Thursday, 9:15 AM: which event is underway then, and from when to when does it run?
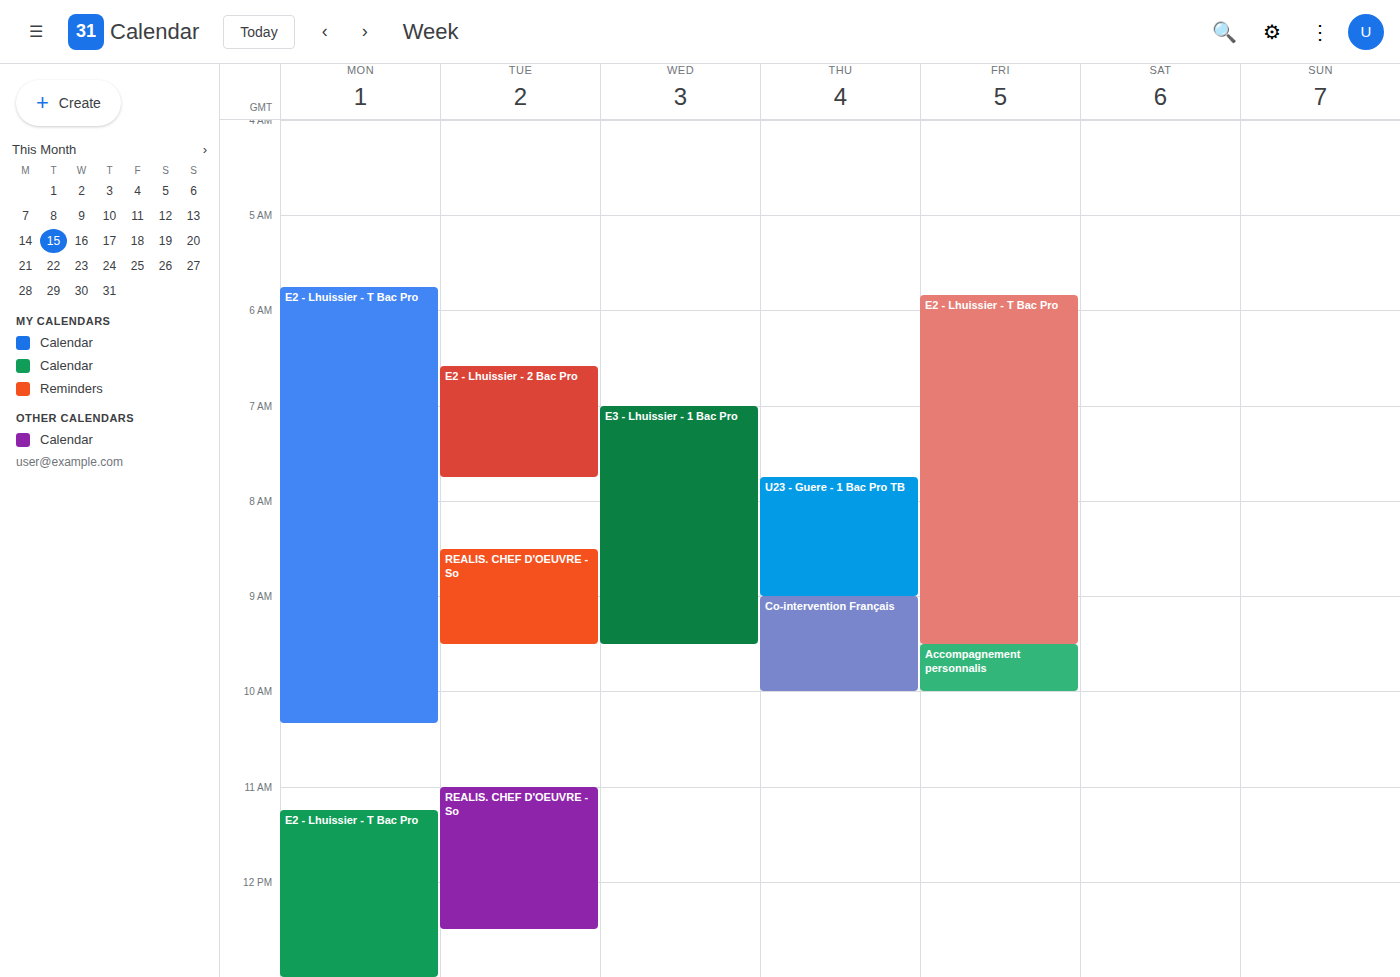
"Co-intervention Français", 9:00 AM to 10:00 AM